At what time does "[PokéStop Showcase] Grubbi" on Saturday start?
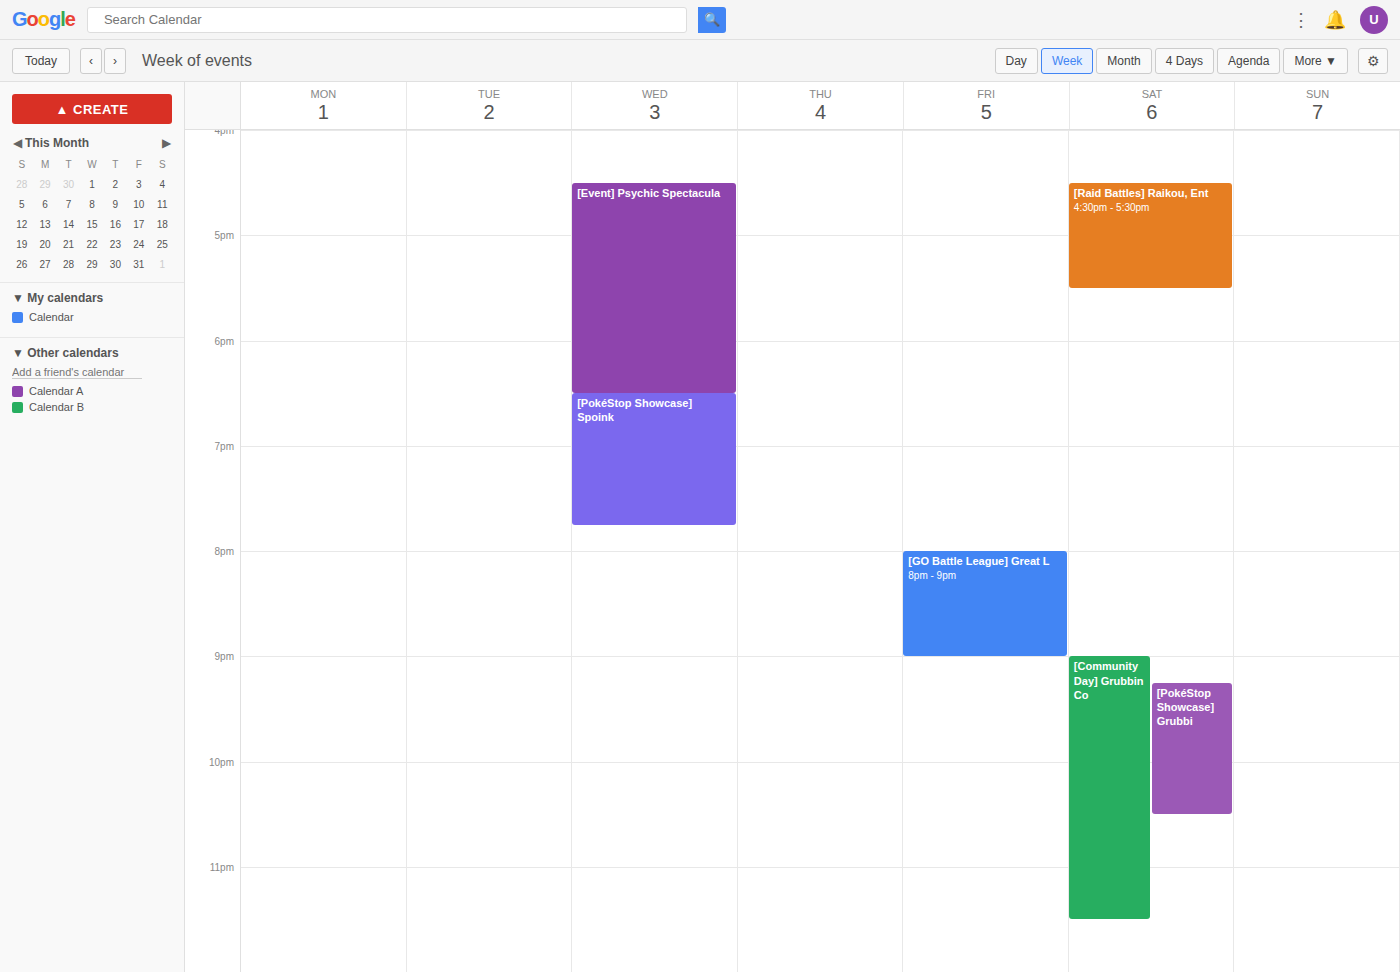
21:15